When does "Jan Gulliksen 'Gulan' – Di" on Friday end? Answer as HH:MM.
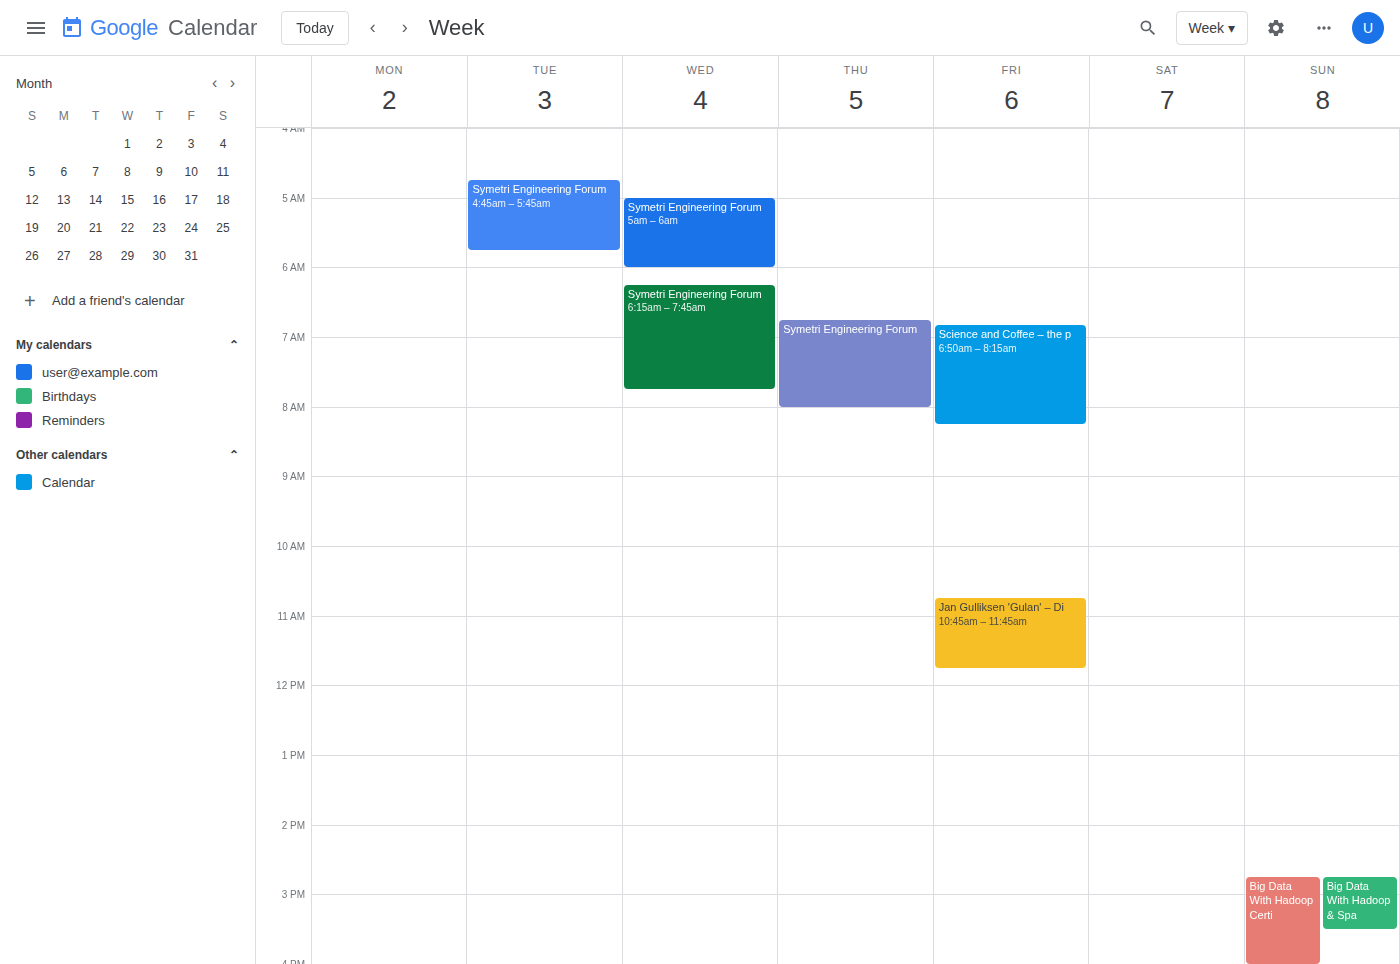
11:45